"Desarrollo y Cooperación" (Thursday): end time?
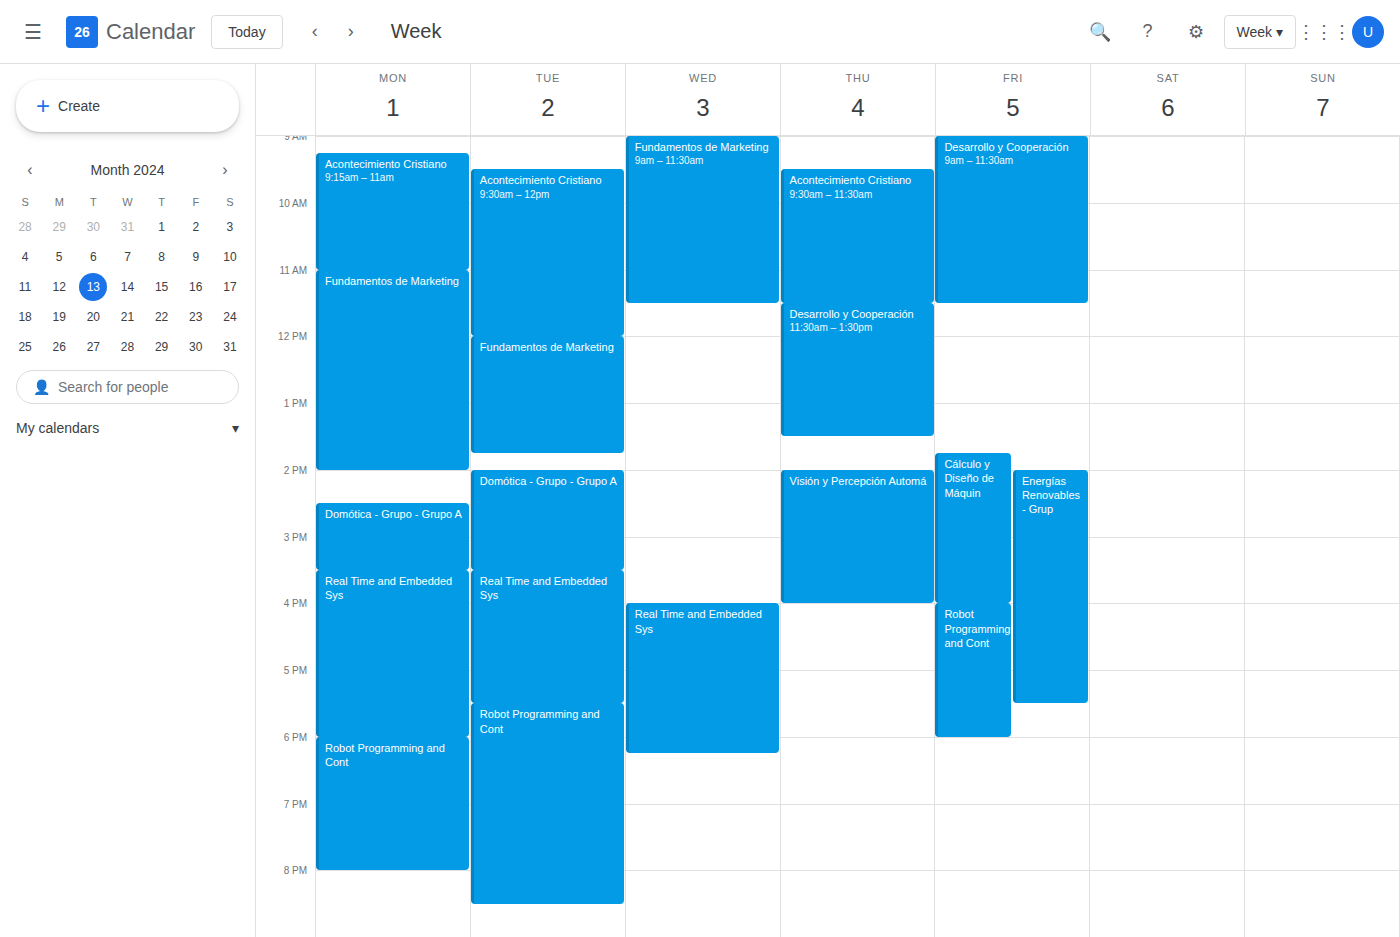
1:30 PM